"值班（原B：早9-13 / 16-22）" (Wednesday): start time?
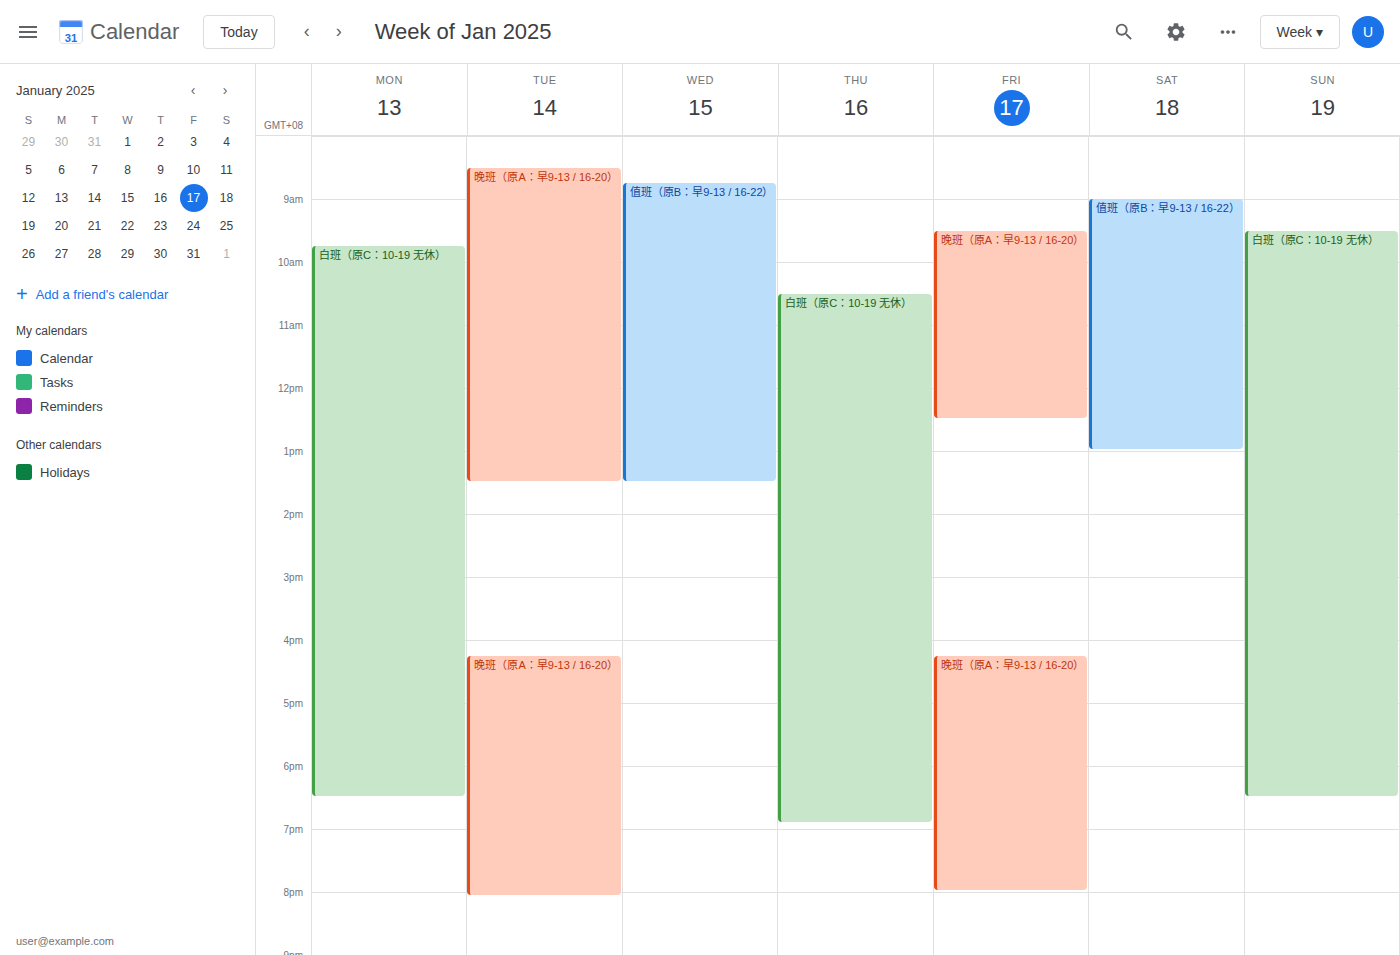
8:45 AM